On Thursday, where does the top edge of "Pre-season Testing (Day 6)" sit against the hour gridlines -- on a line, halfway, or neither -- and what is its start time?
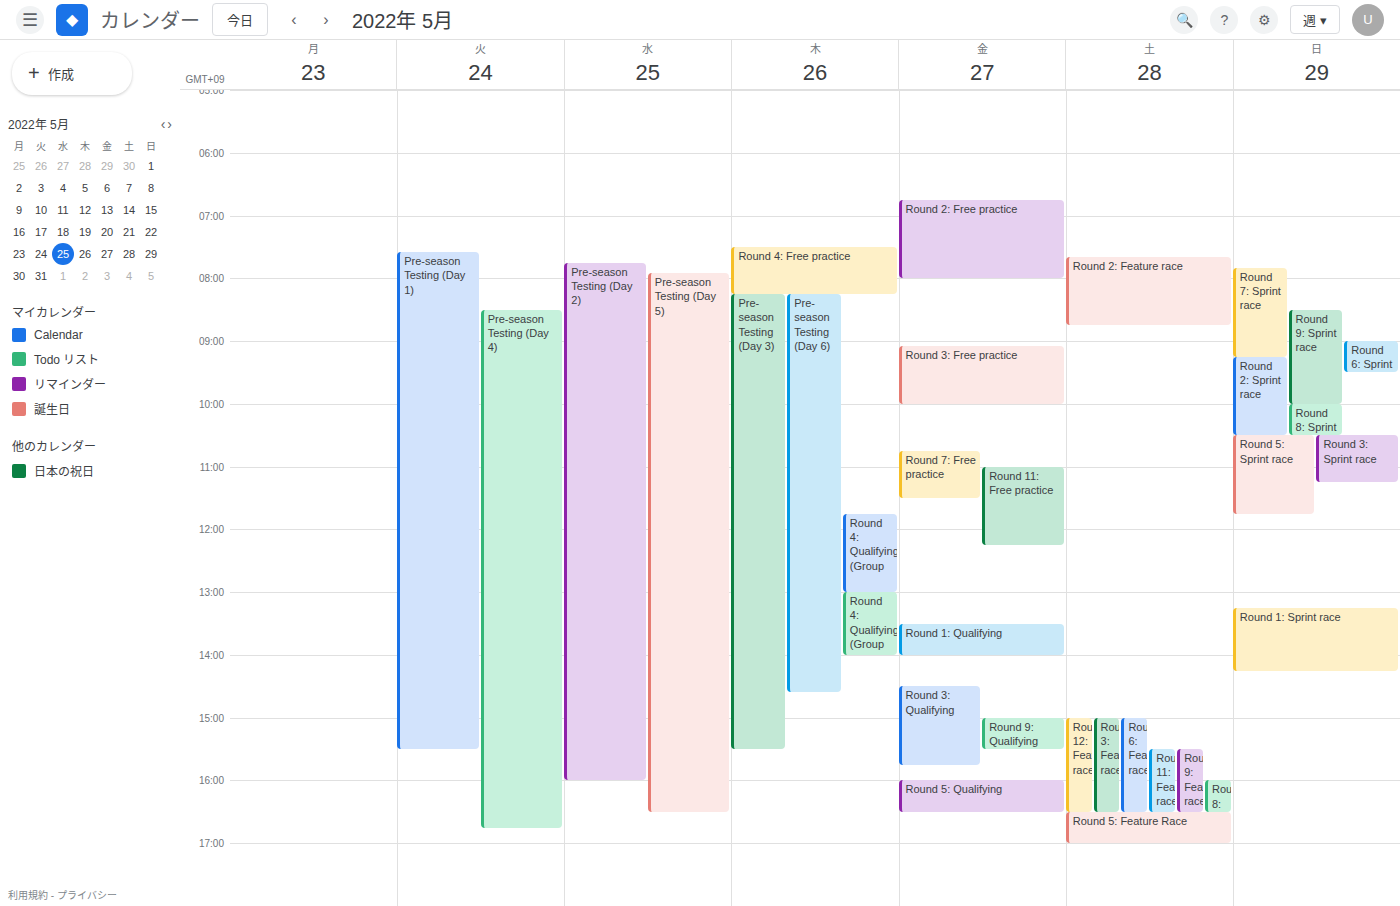
08:15 -- neither: a quarter of the way from the 08:00 line to the 09:00 line.